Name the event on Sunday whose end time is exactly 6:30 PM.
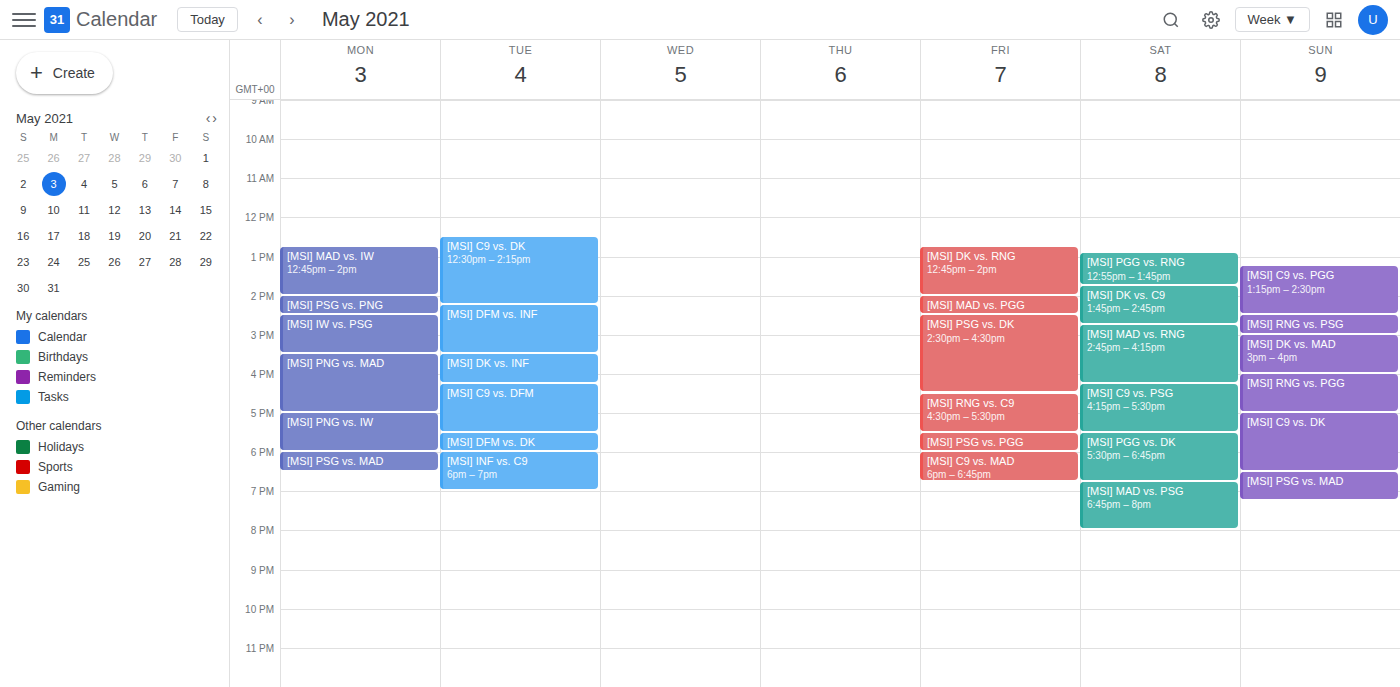
"[MSI] C9 vs. DK"